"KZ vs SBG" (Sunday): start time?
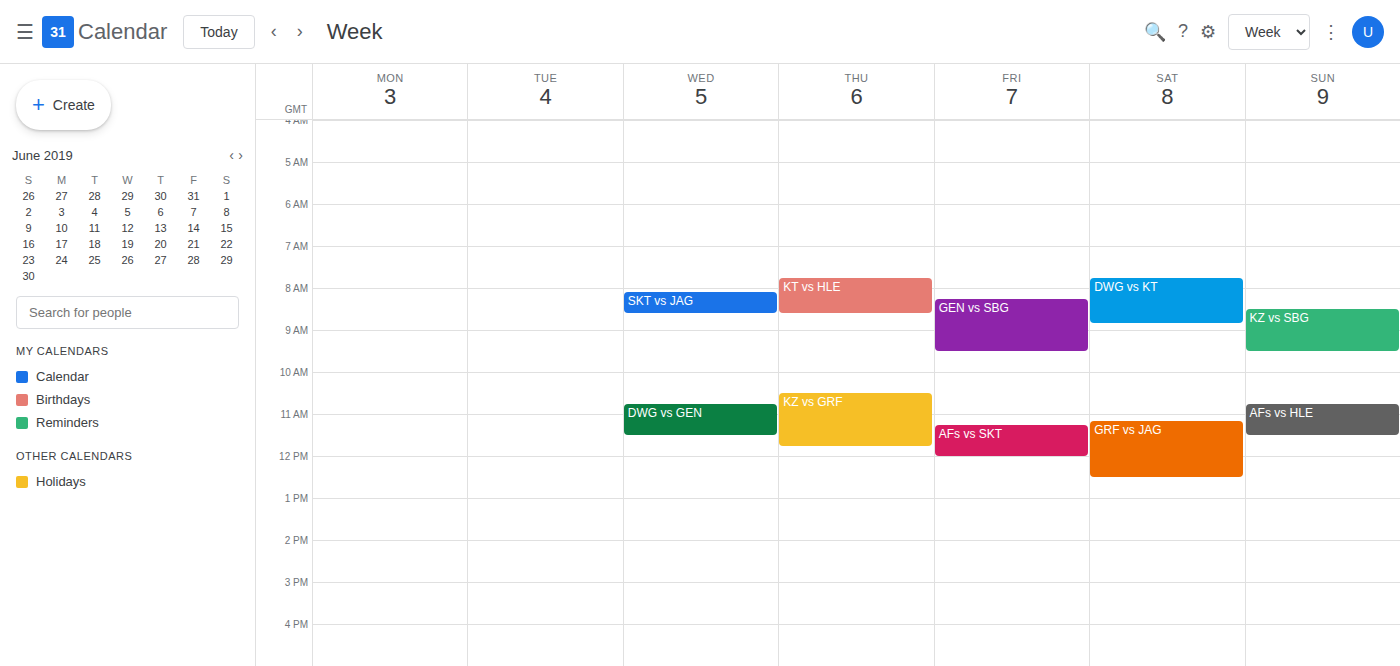
8:30 AM